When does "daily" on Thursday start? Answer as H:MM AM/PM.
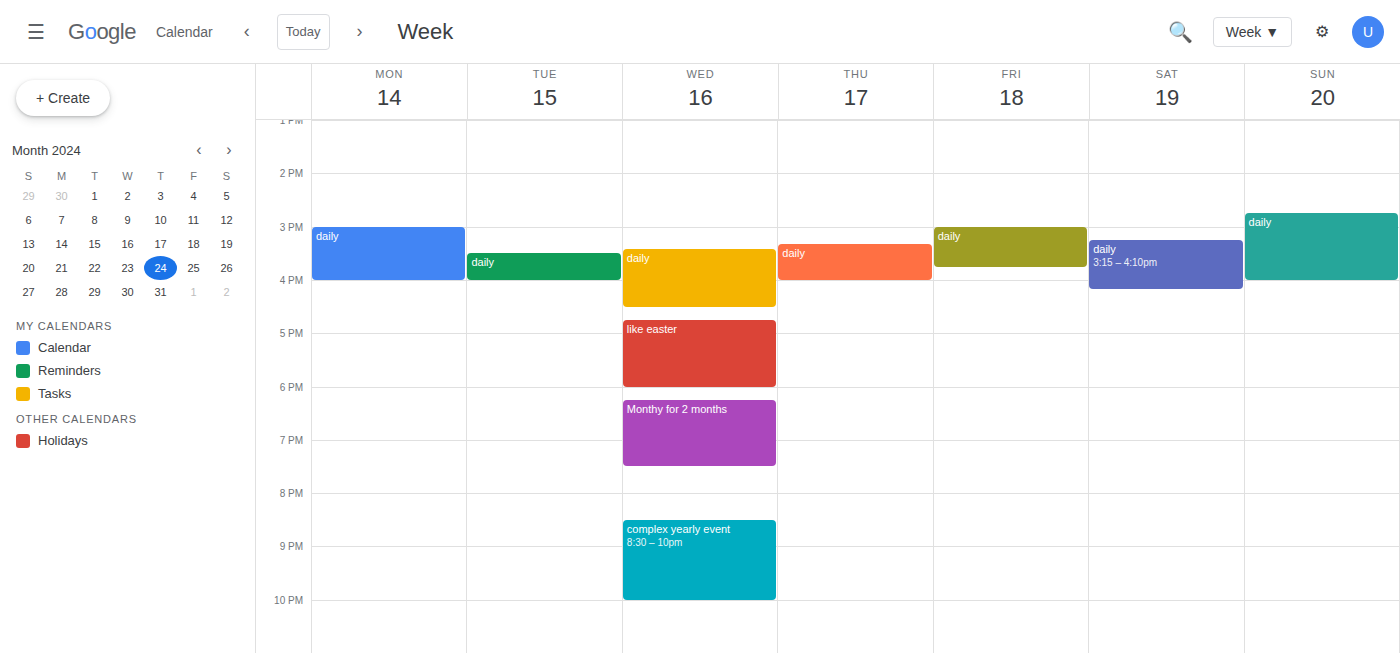
3:20 PM